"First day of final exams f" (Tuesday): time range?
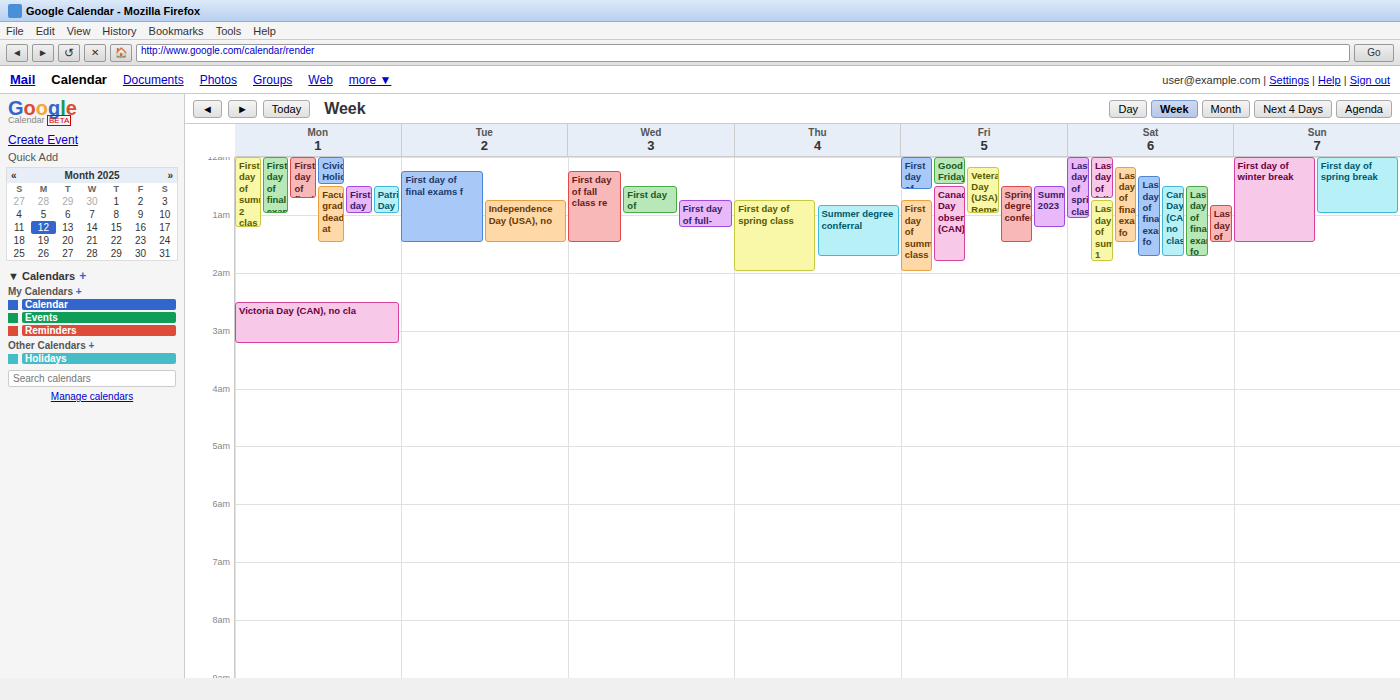
12:15 AM to 1:30 AM